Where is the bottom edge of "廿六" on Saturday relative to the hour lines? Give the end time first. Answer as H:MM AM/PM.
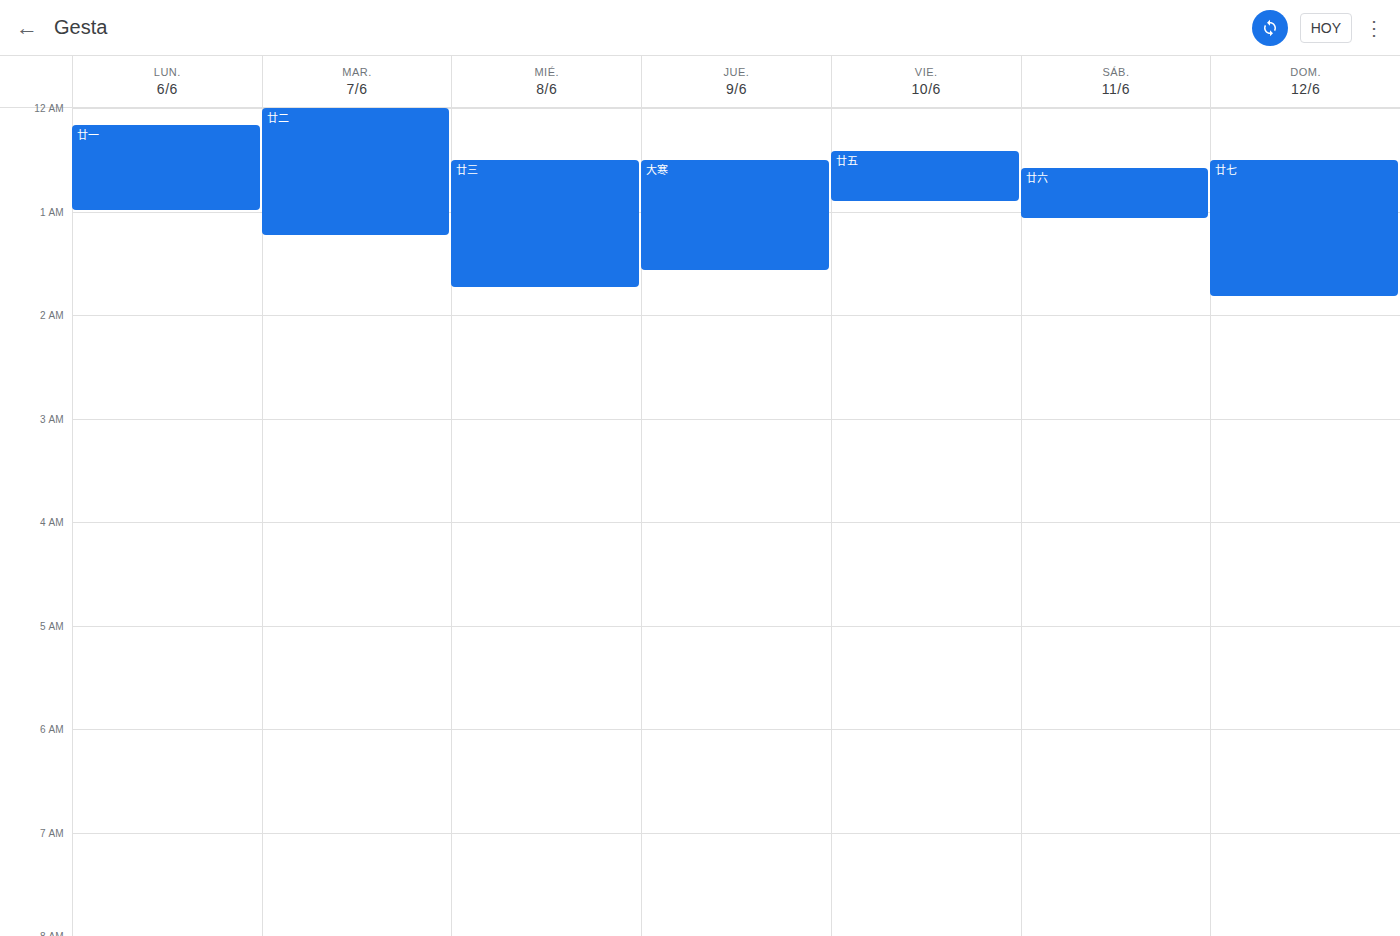
1:05 AM -- neither: 5 minutes below the 1 AM line and 55 minutes above the 2 AM line.